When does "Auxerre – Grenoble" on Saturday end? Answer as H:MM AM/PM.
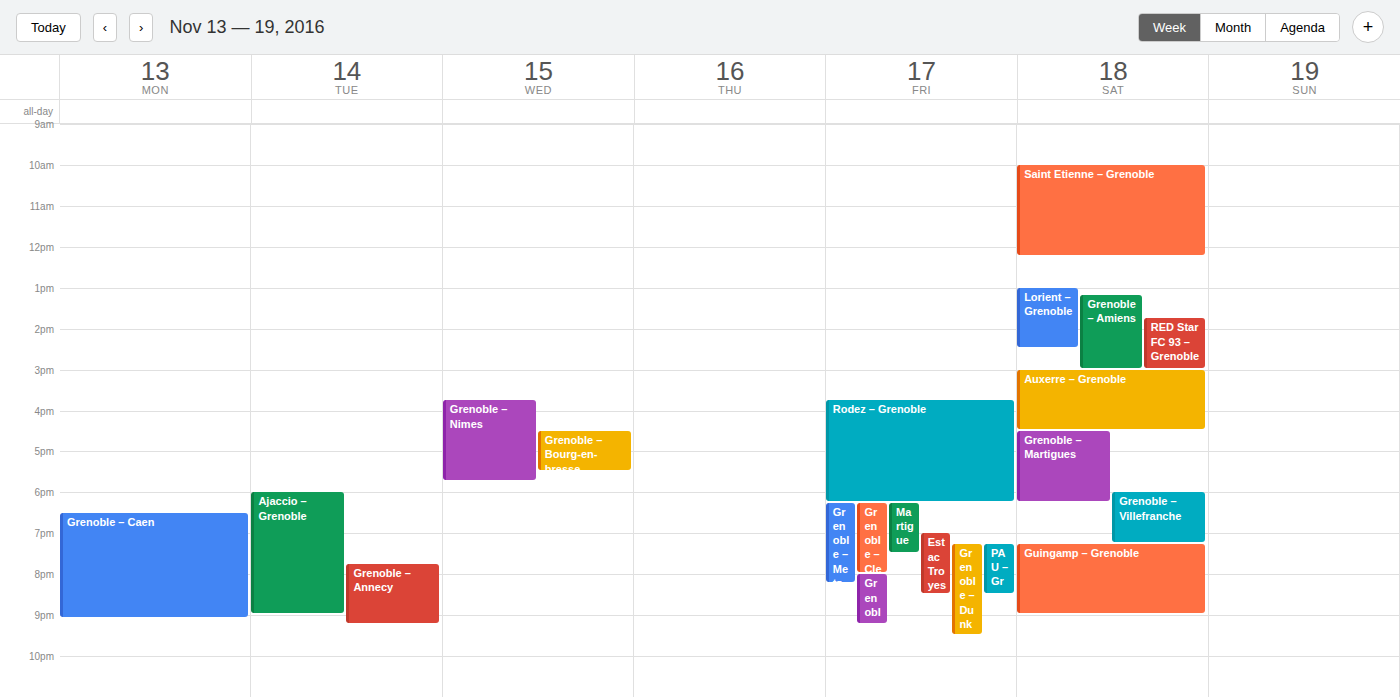
4:30 PM